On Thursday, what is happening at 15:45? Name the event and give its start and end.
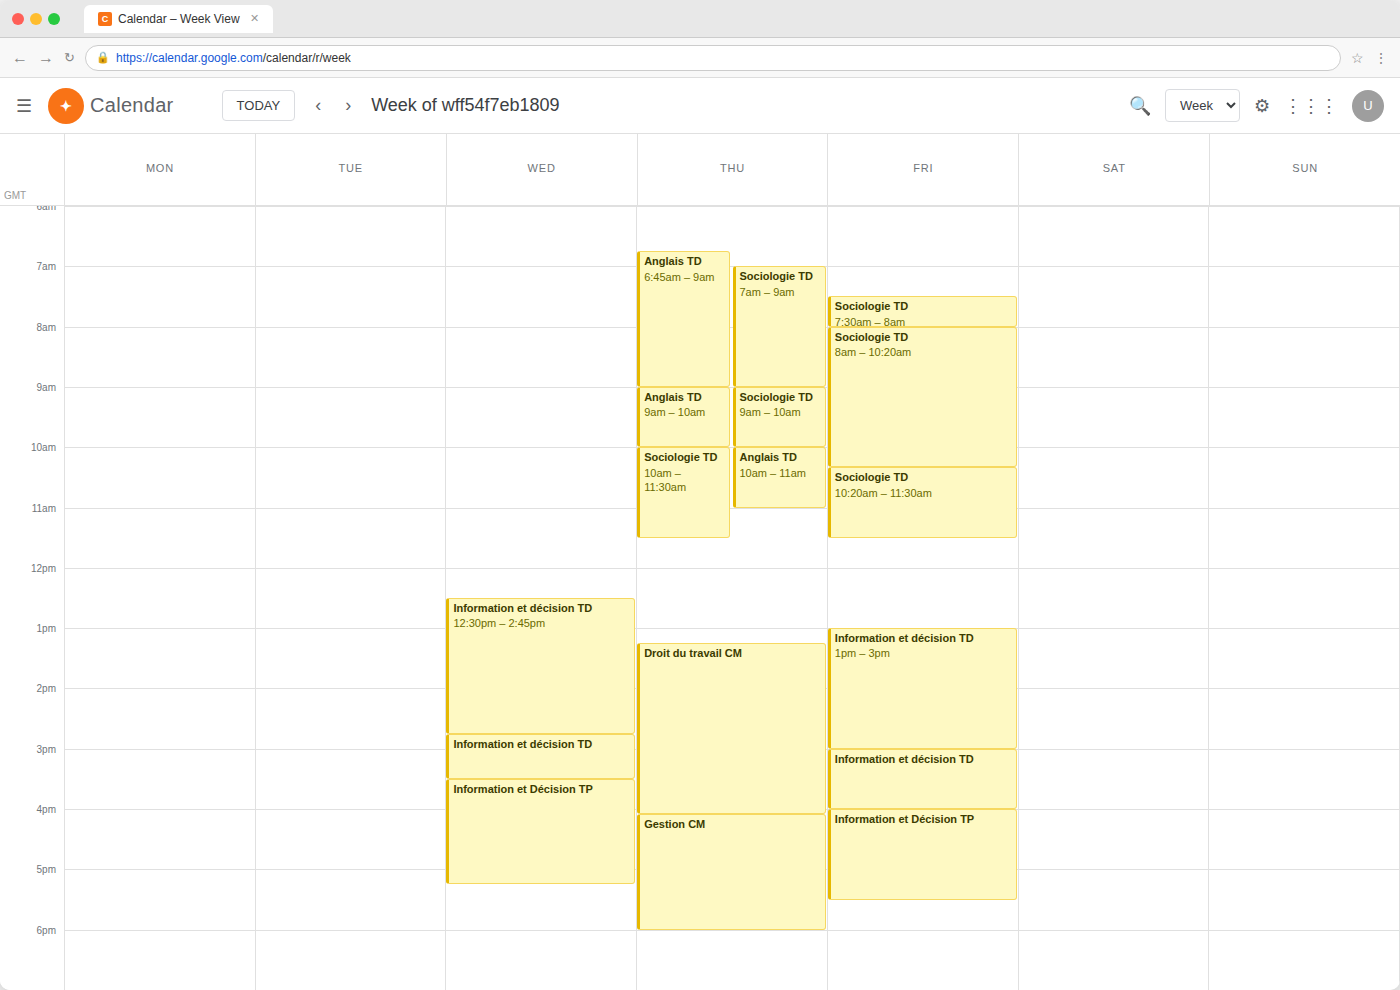
"Droit du travail CM", 13:15 to 16:05